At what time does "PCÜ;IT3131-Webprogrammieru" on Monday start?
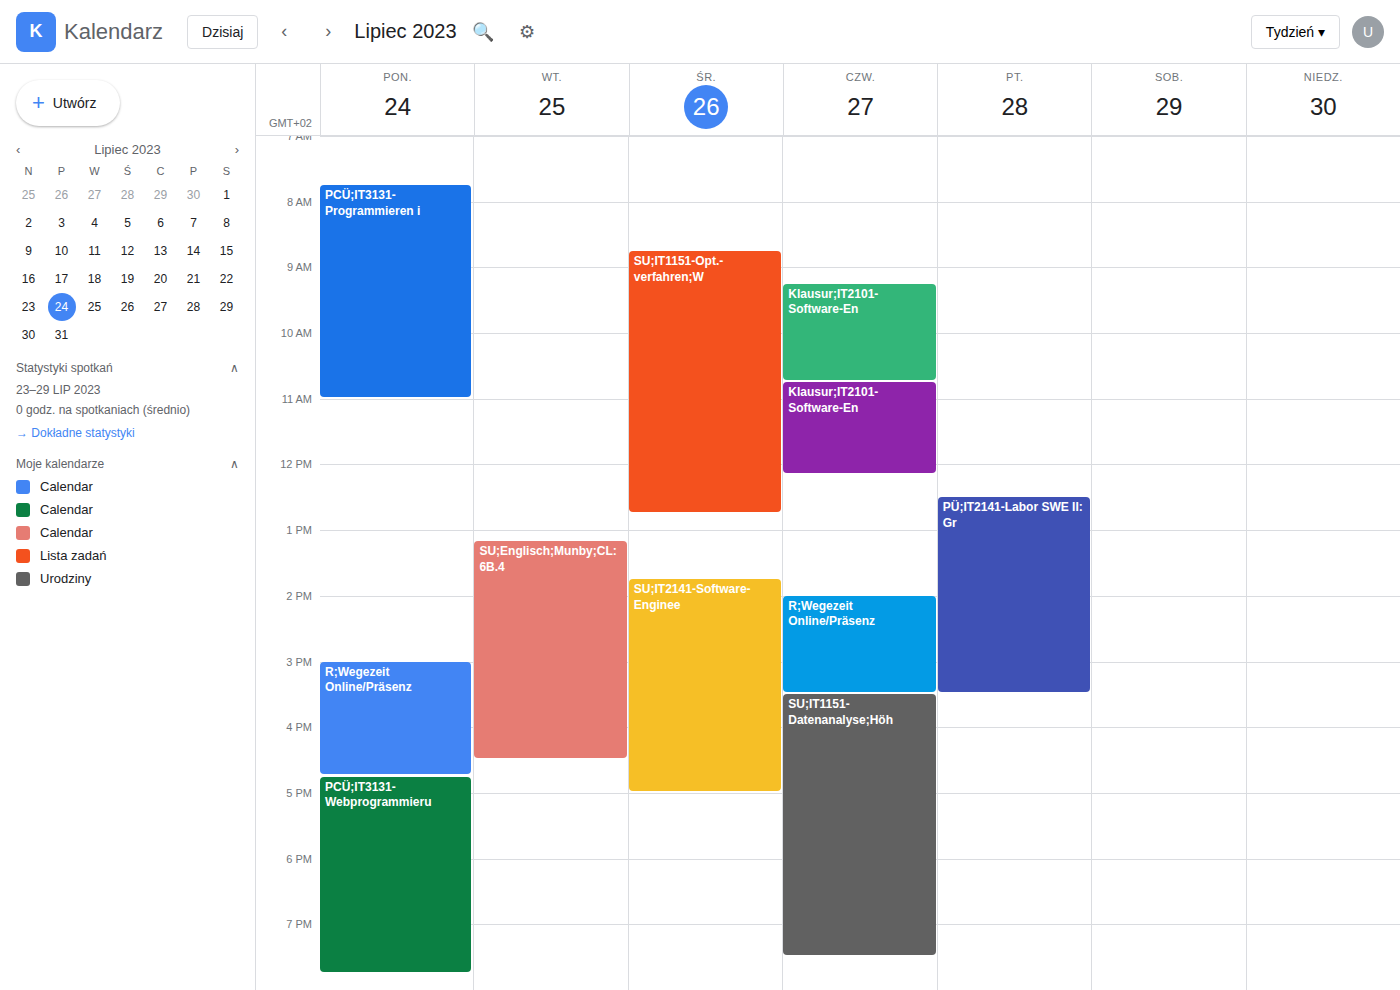
4:45 PM